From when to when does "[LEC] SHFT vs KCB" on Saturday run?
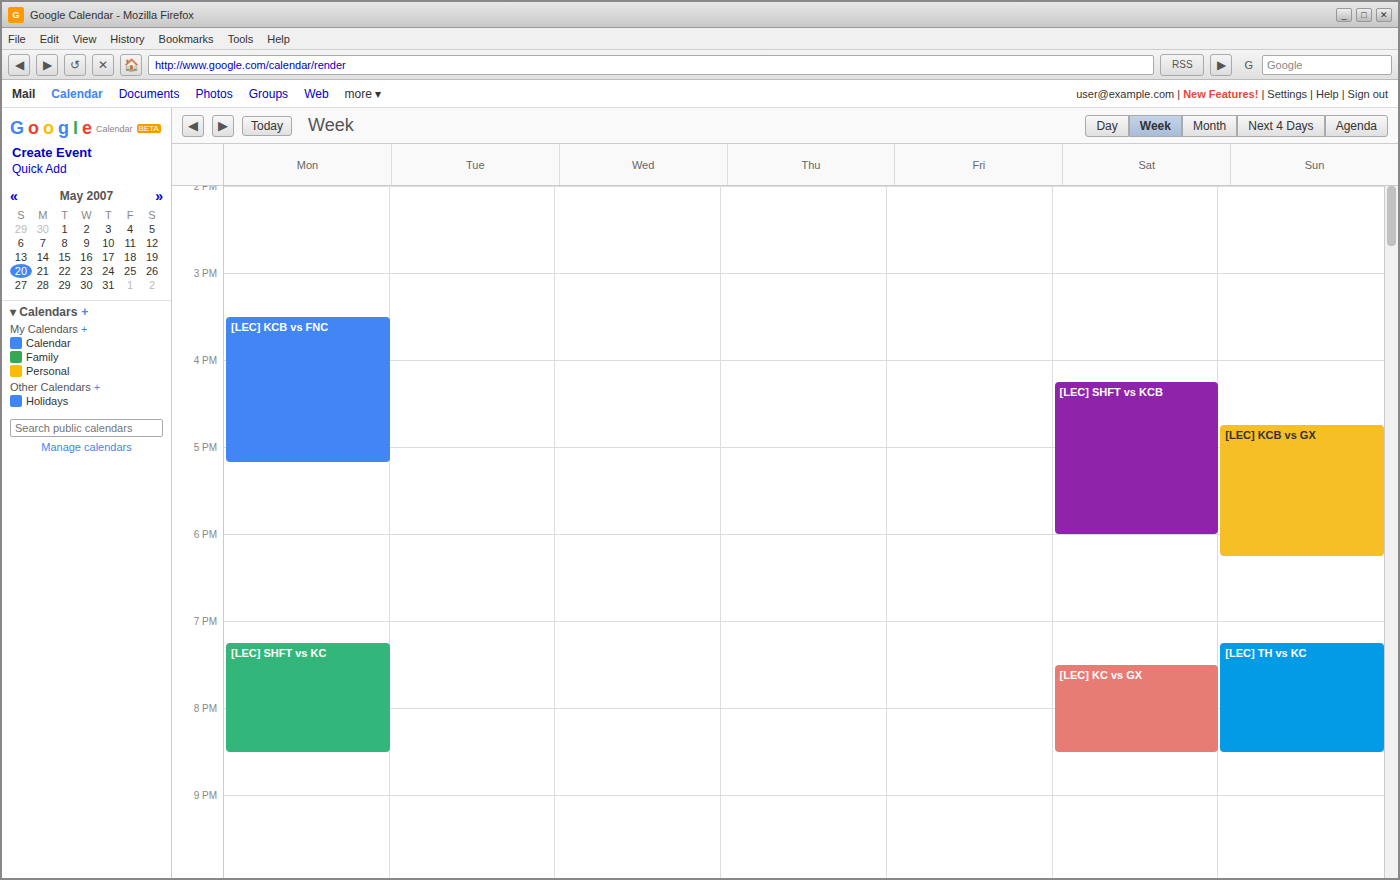
16:15 to 18:00